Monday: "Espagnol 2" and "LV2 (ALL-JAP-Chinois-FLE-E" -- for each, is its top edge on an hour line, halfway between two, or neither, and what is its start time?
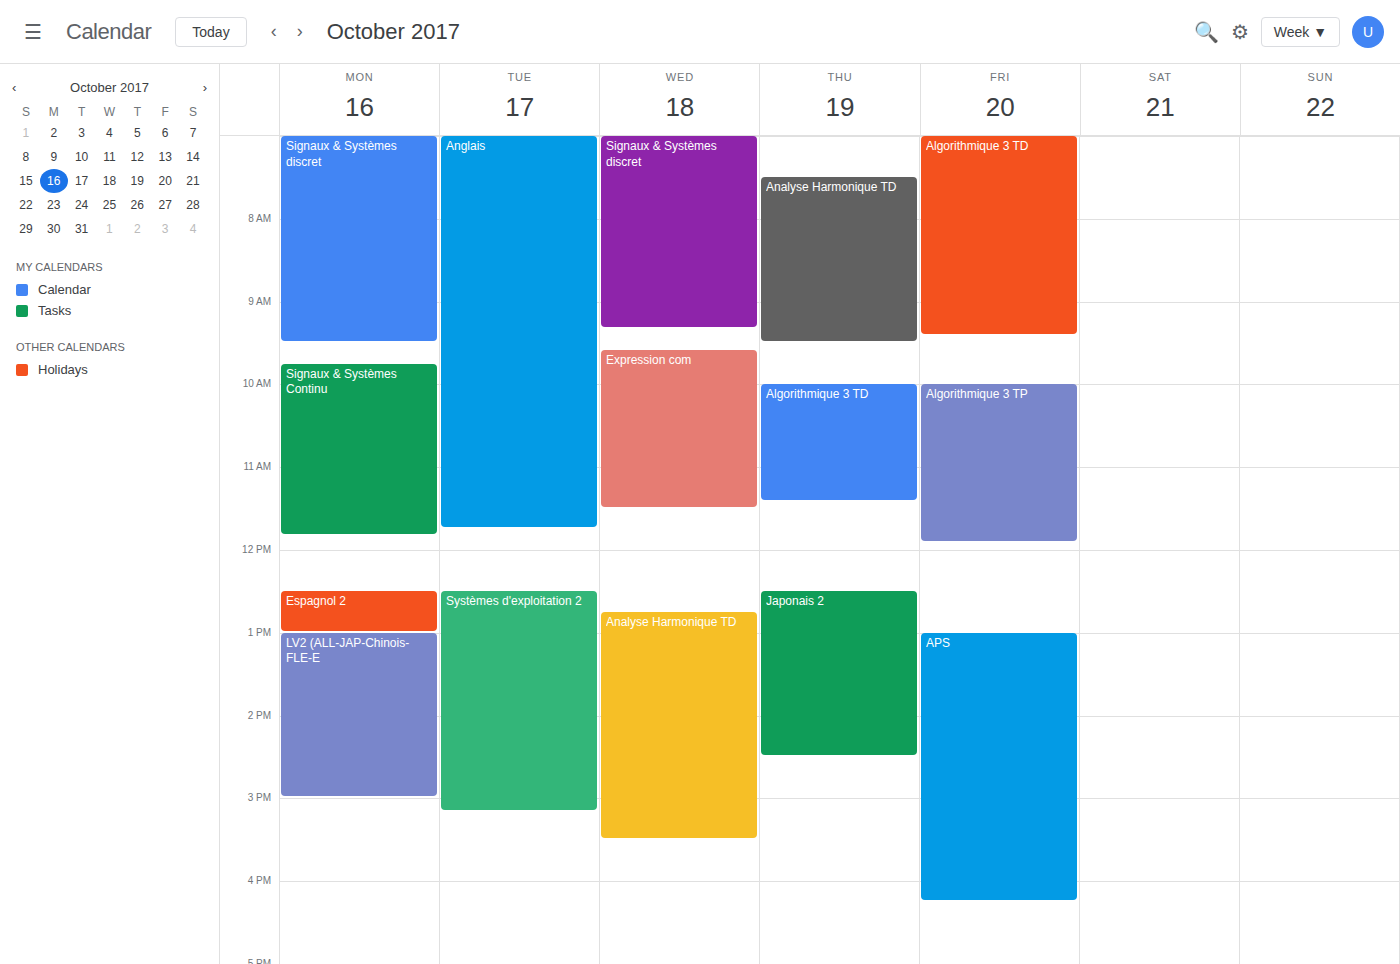
"Espagnol 2": 12:30 PM, halfway between the 12 PM and 1 PM lines. "LV2 (ALL-JAP-Chinois-FLE-E": 1:00 PM, exactly on the 1 PM line.